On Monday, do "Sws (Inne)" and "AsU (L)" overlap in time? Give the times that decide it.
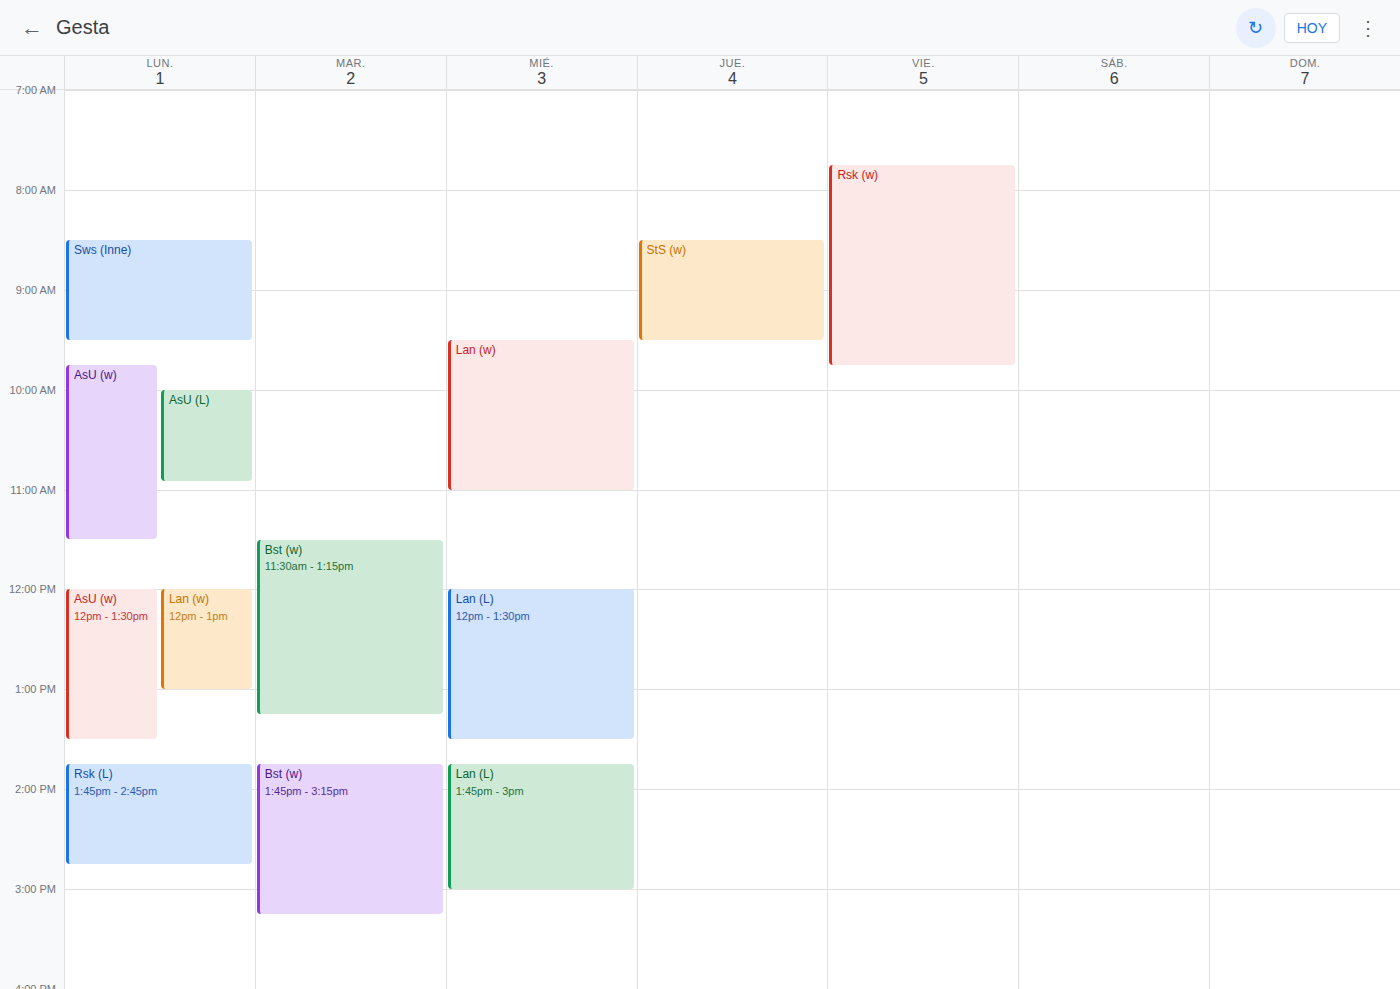
"Sws (Inne)" ends at 9:30 AM and "AsU (L)" starts at 10:00 AM -- no overlap.